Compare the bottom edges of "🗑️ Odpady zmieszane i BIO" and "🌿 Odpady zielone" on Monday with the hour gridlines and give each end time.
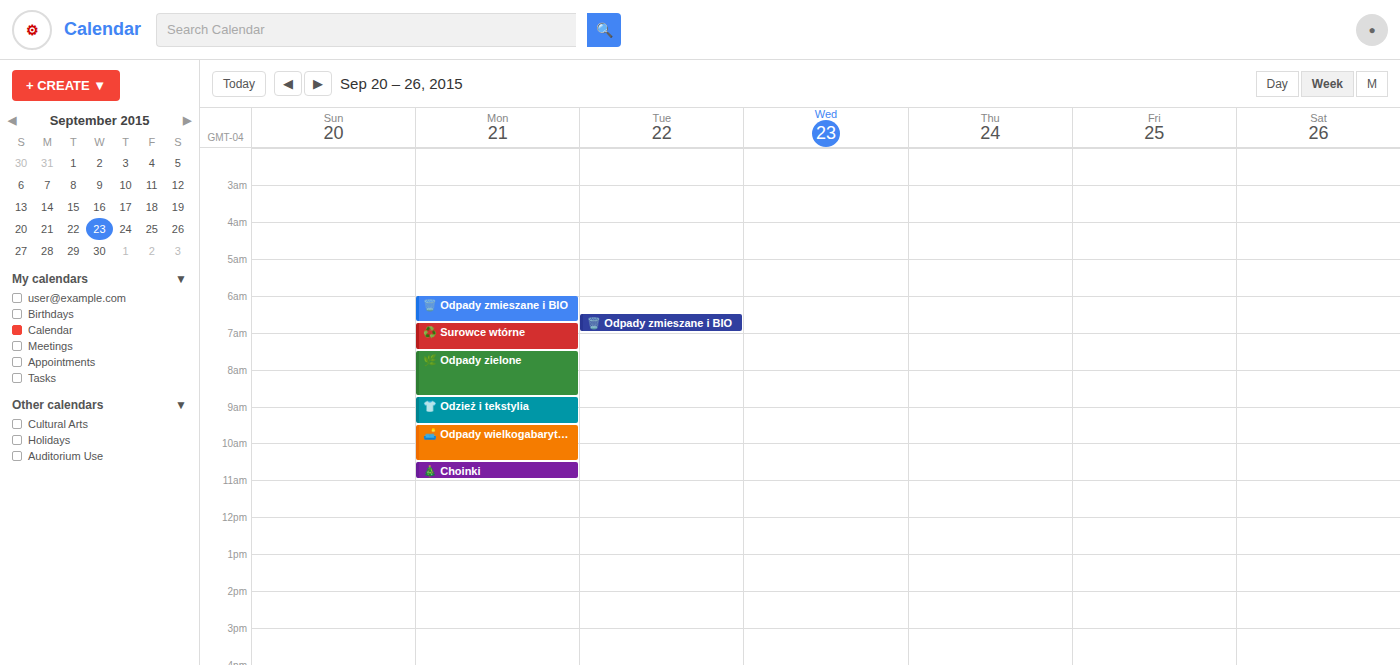
"🗑️ Odpady zmieszane i BIO": 6:45 AM, neither: three quarters of the way from the 6 AM line to the 7 AM line. "🌿 Odpady zielone": 8:45 AM, neither: three quarters of the way from the 8 AM line to the 9 AM line.